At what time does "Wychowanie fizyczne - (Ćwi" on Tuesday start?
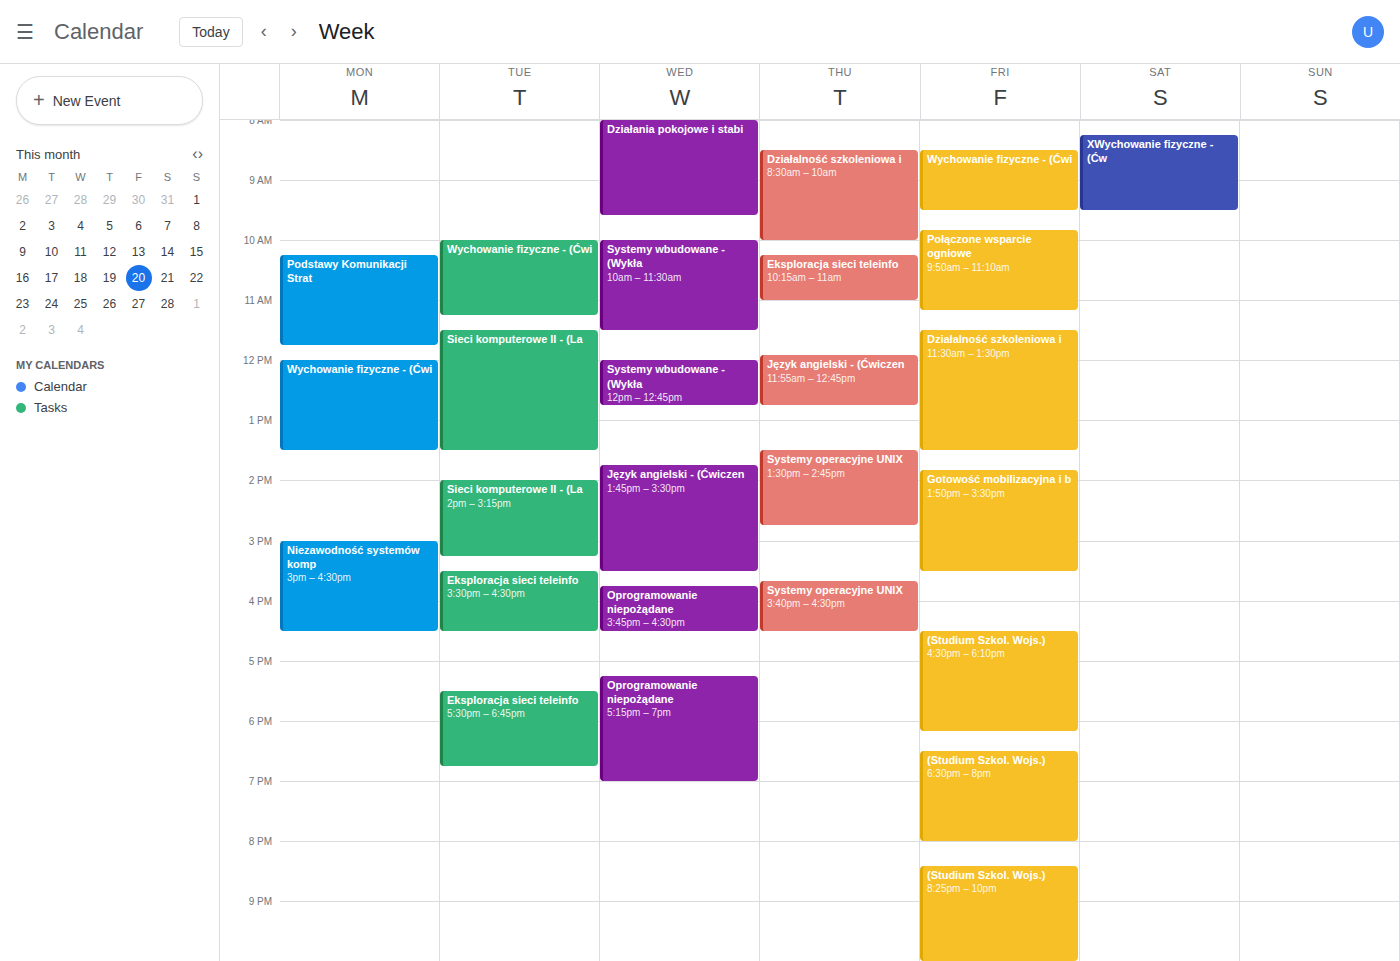
10:00 AM